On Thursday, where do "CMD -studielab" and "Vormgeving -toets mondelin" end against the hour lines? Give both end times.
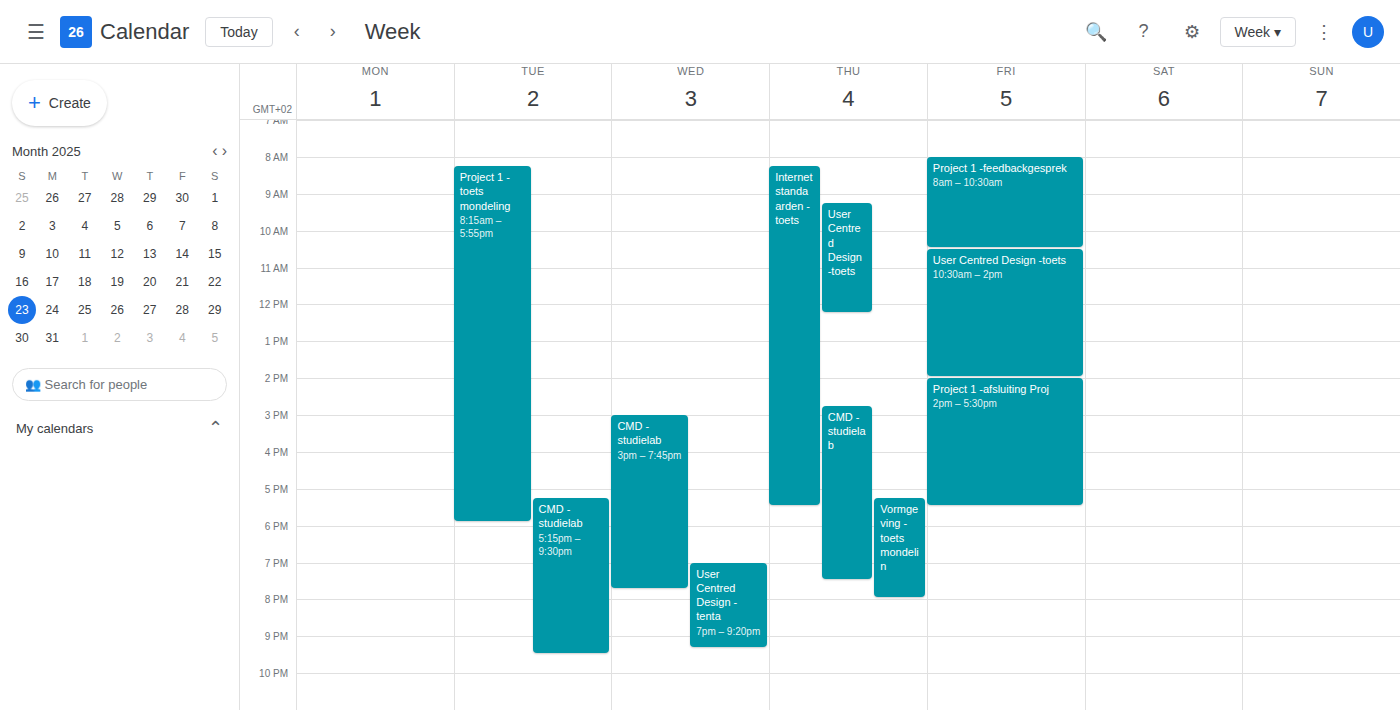
"CMD -studielab": 7:30 PM, halfway between the 7 PM and 8 PM lines. "Vormgeving -toets mondelin": 8:00 PM, exactly on the 8 PM line.